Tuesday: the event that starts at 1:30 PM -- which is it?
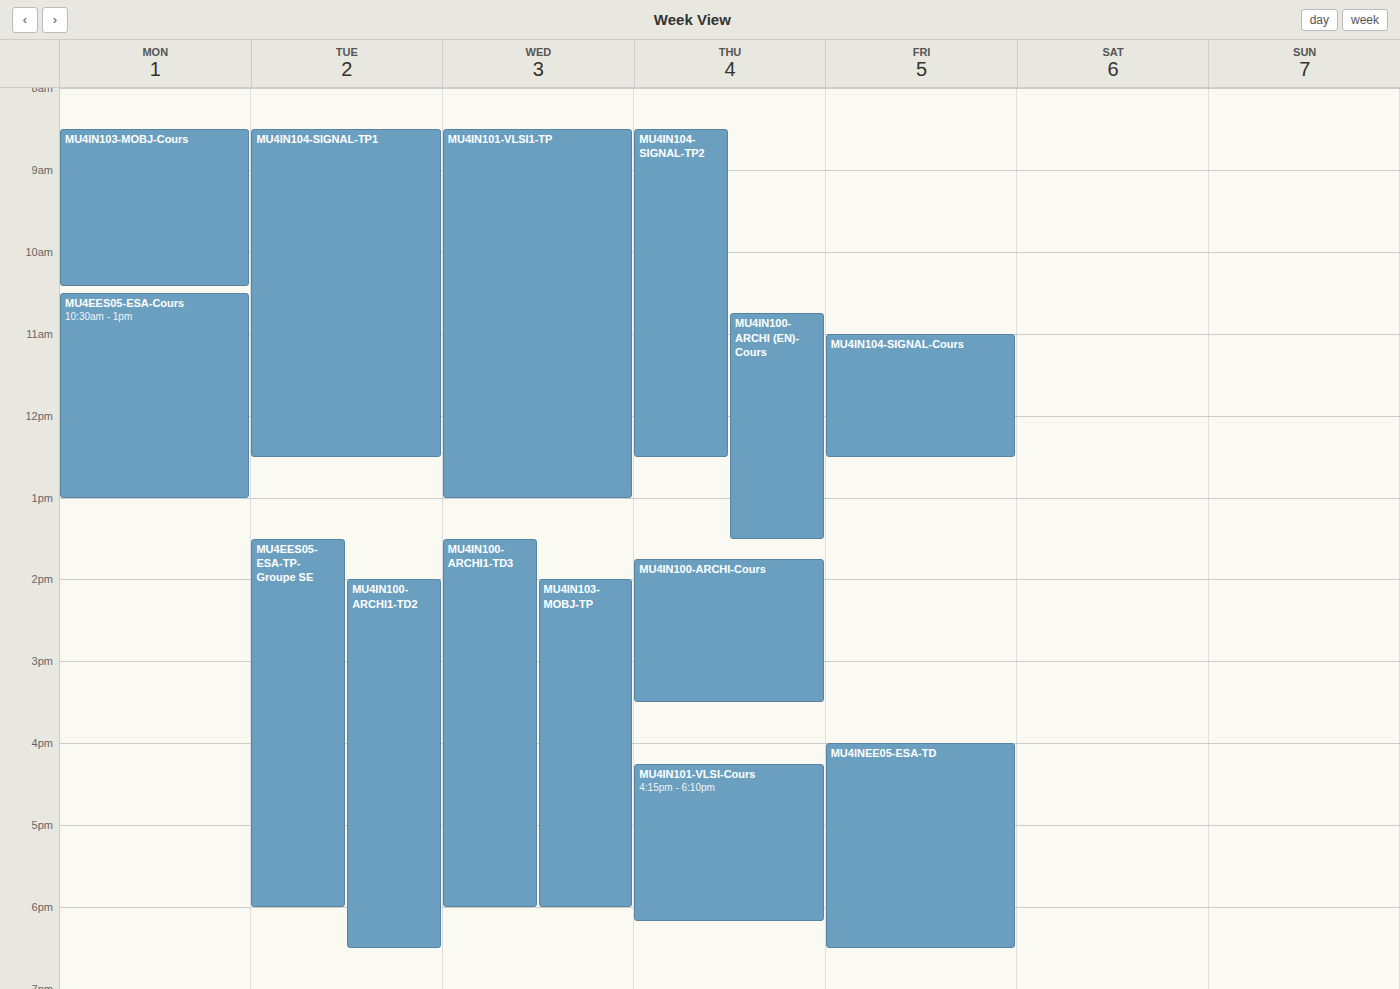
"MU4EES05-ESA-TP- Groupe SE"